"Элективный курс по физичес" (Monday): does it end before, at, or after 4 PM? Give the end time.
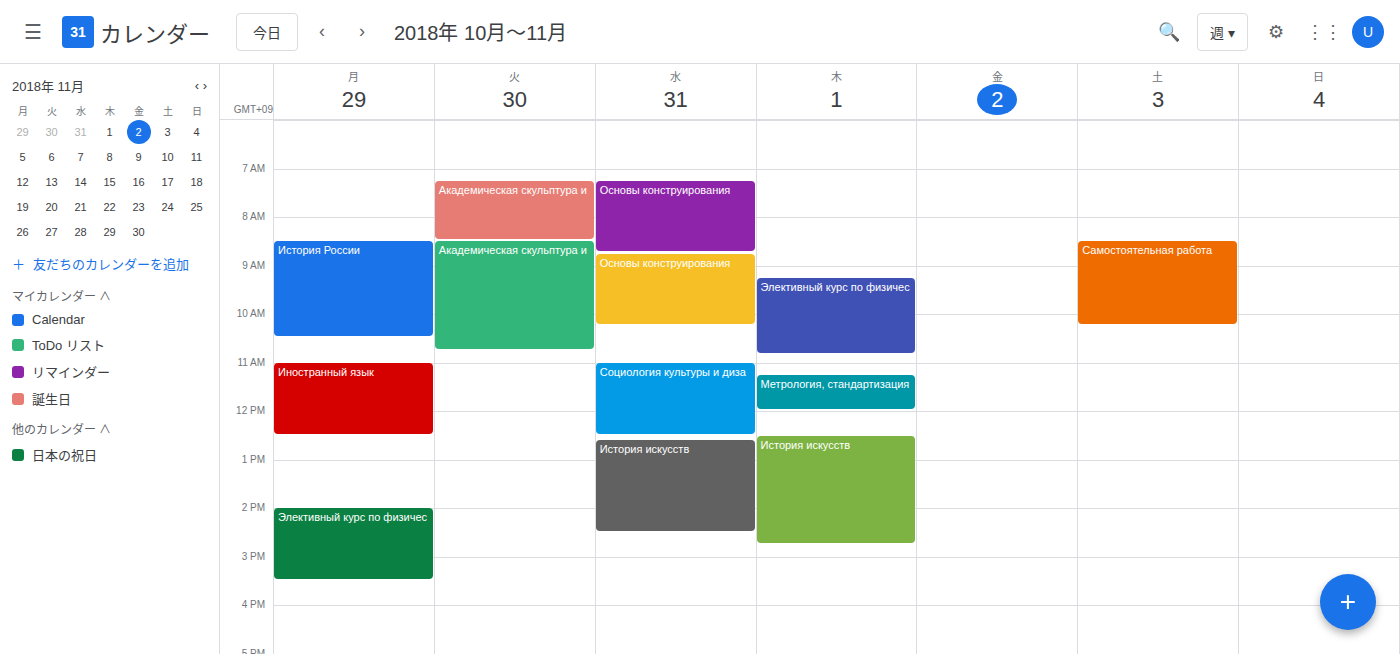
3:30 PM -- before 4 PM, 30 minutes above the 4 PM line.